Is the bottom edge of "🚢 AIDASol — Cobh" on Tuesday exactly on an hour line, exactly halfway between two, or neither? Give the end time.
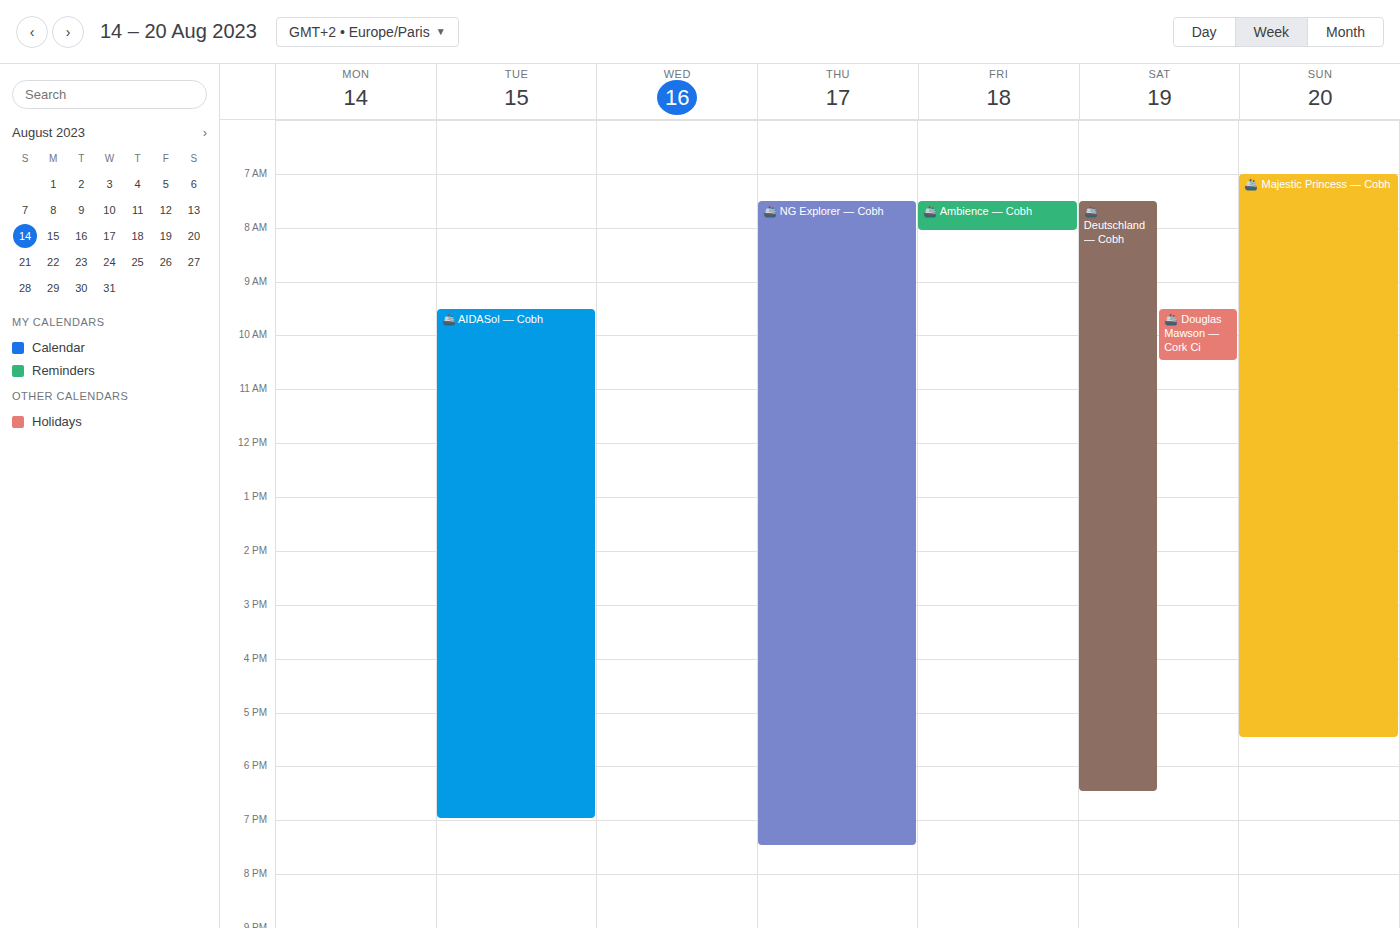
7:00 PM -- exactly on the 7 PM line.